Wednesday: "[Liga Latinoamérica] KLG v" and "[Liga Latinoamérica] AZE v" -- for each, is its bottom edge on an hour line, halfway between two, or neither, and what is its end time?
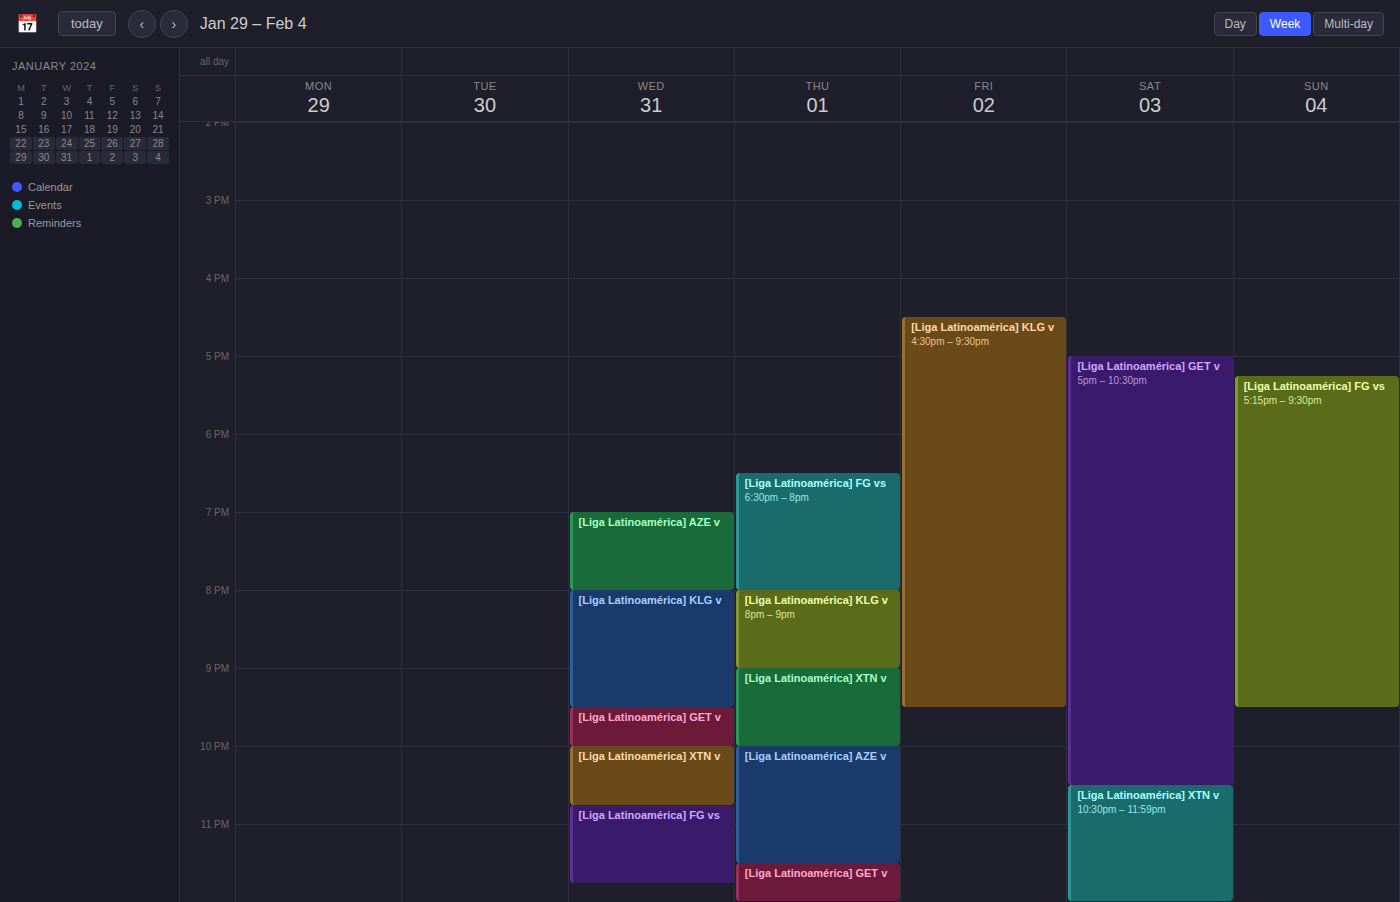
"[Liga Latinoamérica] KLG v": 9:30 PM, halfway between the 9 PM and 10 PM lines. "[Liga Latinoamérica] AZE v": 8:00 PM, exactly on the 8 PM line.